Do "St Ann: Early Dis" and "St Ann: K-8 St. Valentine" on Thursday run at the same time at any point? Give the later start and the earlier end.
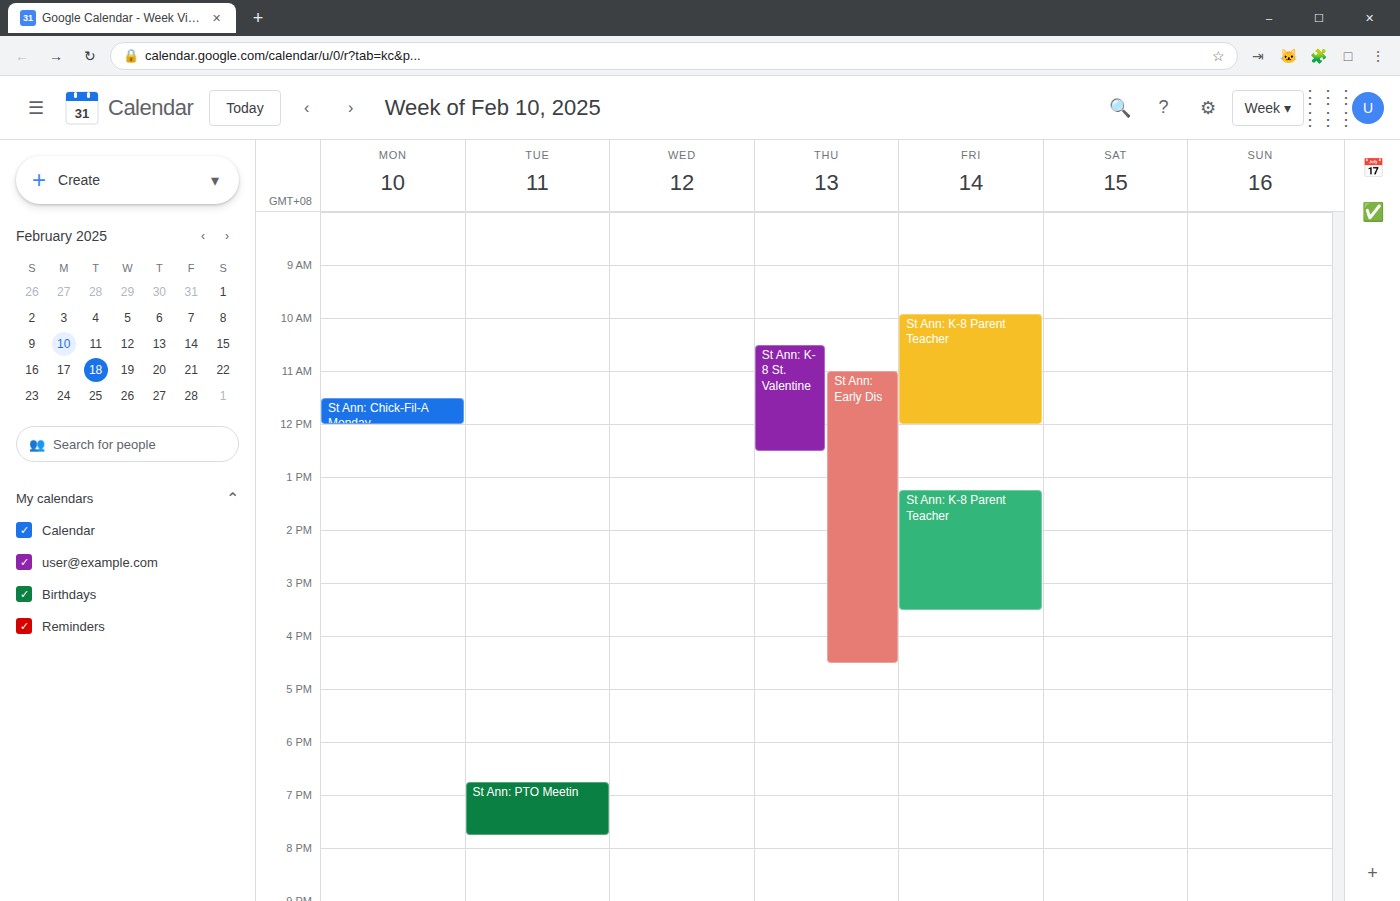
"St Ann: Early Dis" starts at 11:00 AM, before "St Ann: K-8 St. Valentine" ends at 12:30 PM -- they overlap.